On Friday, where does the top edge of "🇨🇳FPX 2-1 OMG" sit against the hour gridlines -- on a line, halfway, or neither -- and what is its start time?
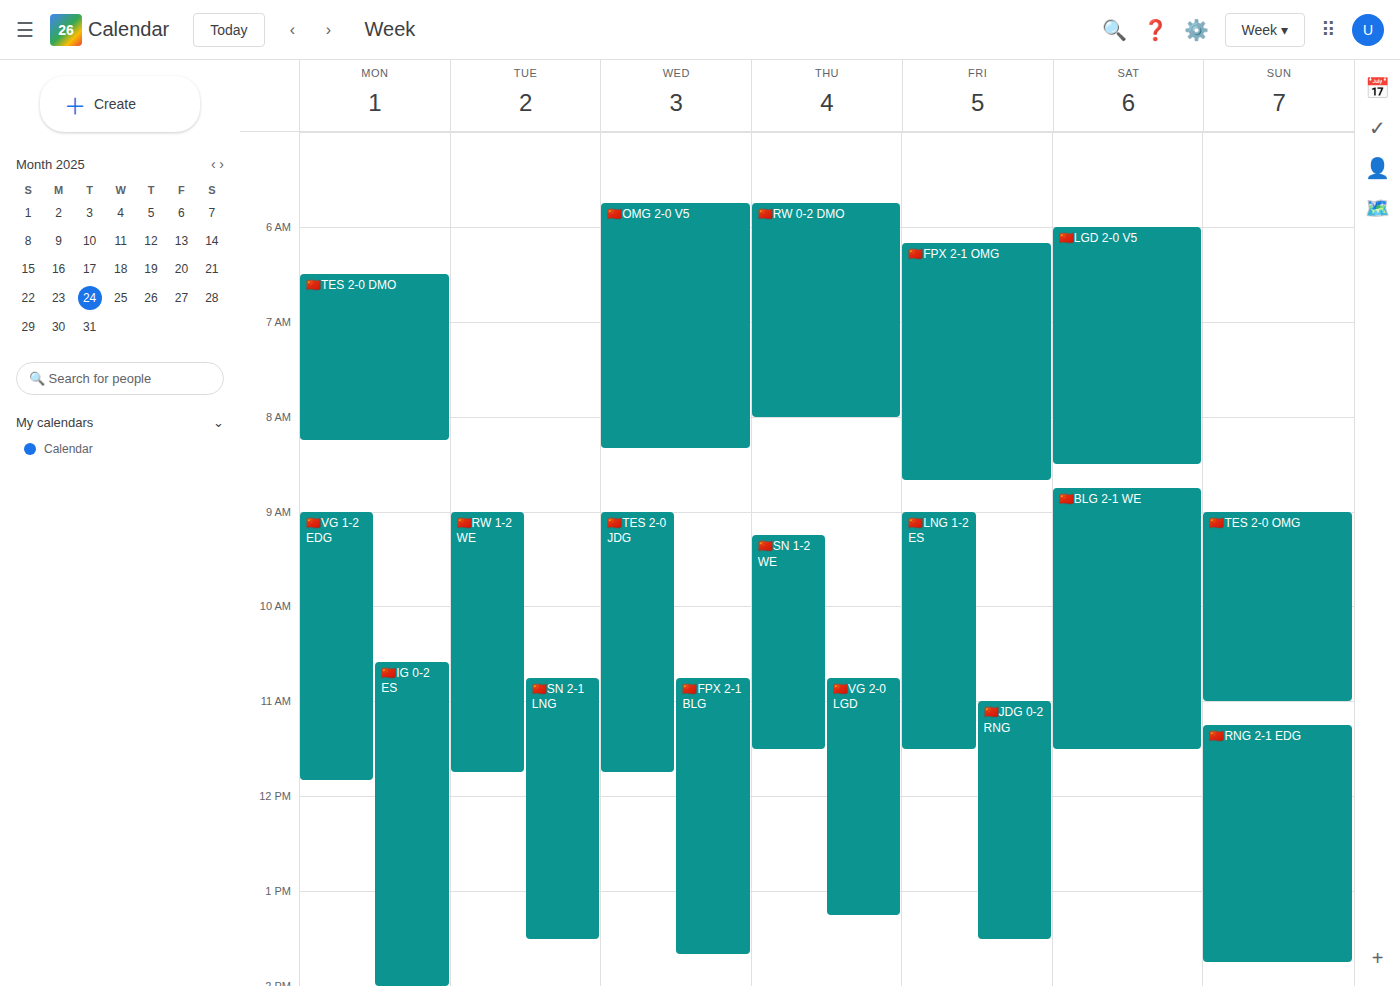
6:10 AM -- neither: 10 minutes below the 6 AM line and 50 minutes above the 7 AM line.